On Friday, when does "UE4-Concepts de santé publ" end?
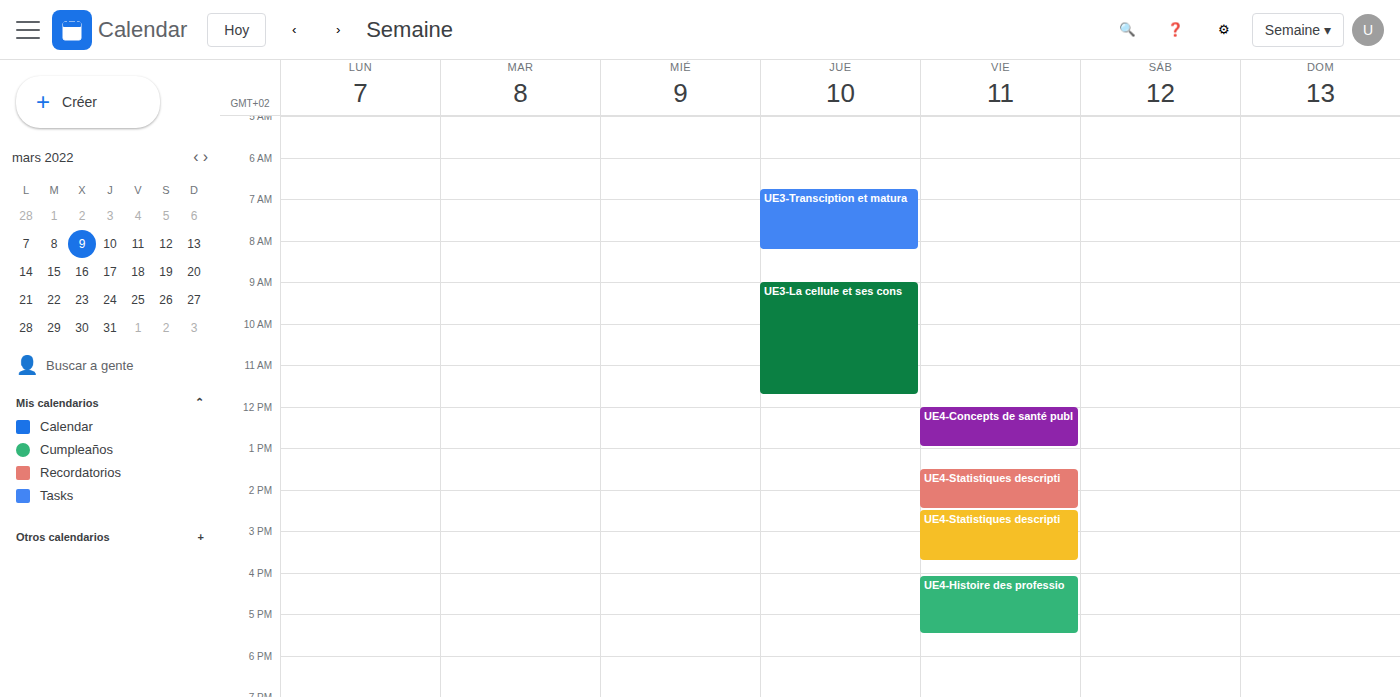
1:00 PM